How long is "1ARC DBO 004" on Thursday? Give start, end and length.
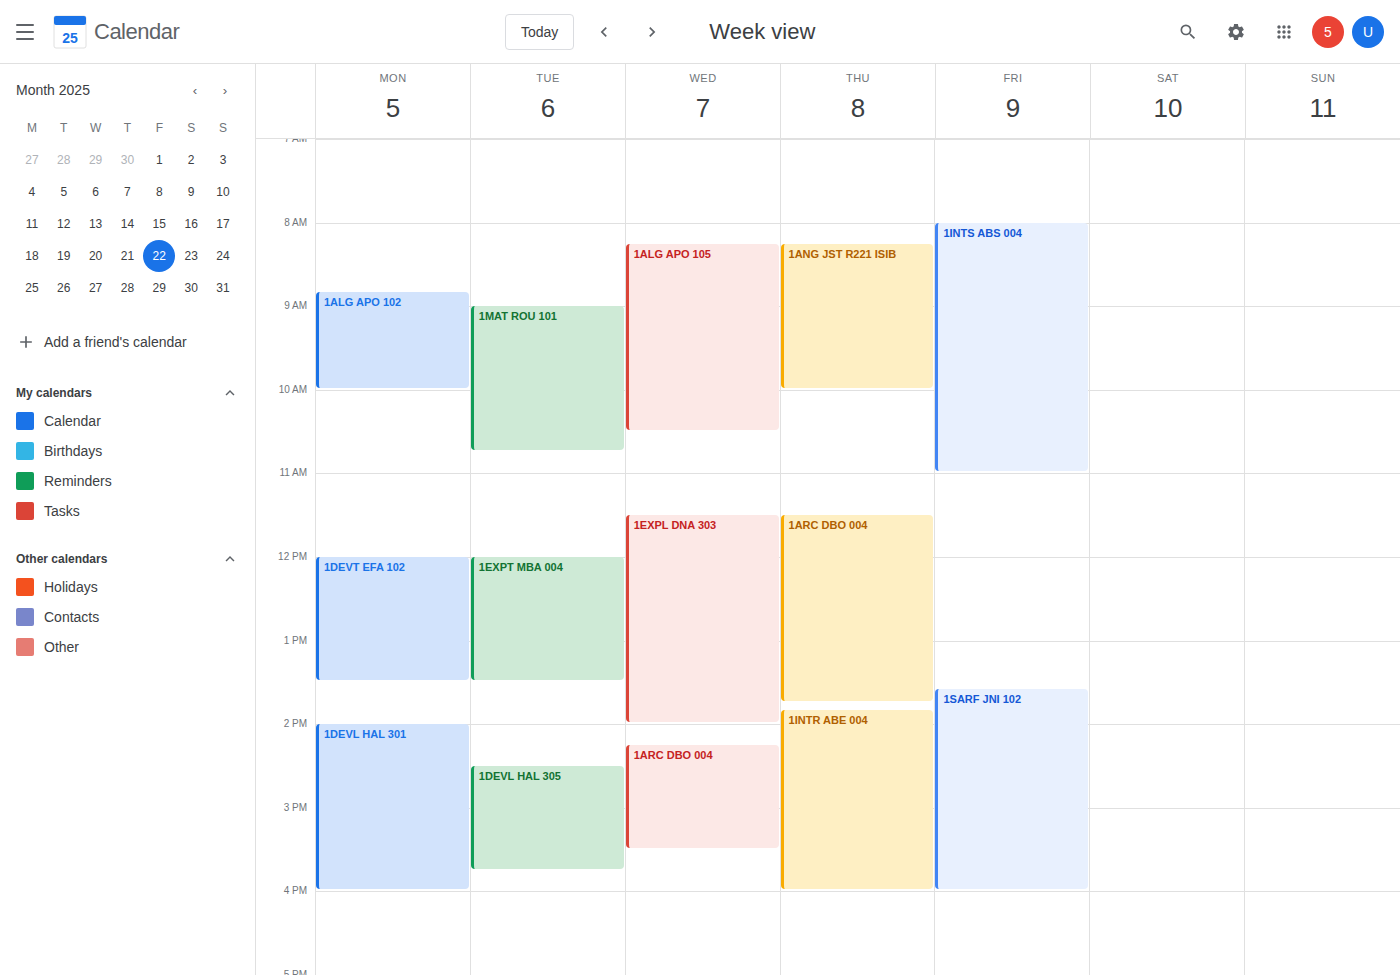
11:30 AM to 1:45 PM, 2 hours 15 minutes